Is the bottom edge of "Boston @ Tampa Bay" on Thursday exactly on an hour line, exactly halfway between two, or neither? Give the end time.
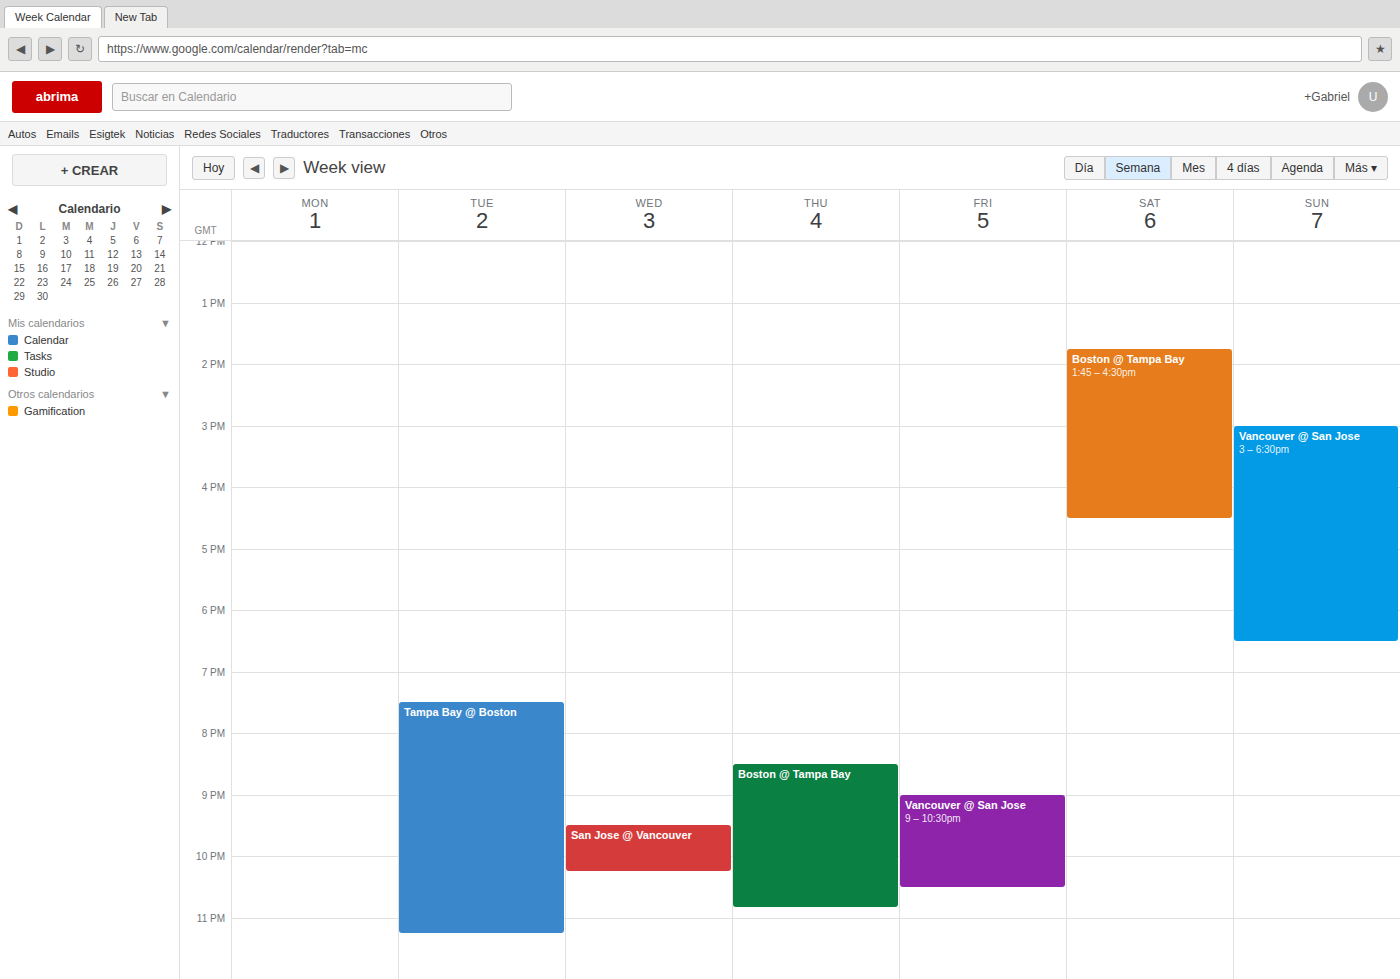
10:50 PM -- neither: 50 minutes below the 10 PM line and 10 minutes above the 11 PM line.